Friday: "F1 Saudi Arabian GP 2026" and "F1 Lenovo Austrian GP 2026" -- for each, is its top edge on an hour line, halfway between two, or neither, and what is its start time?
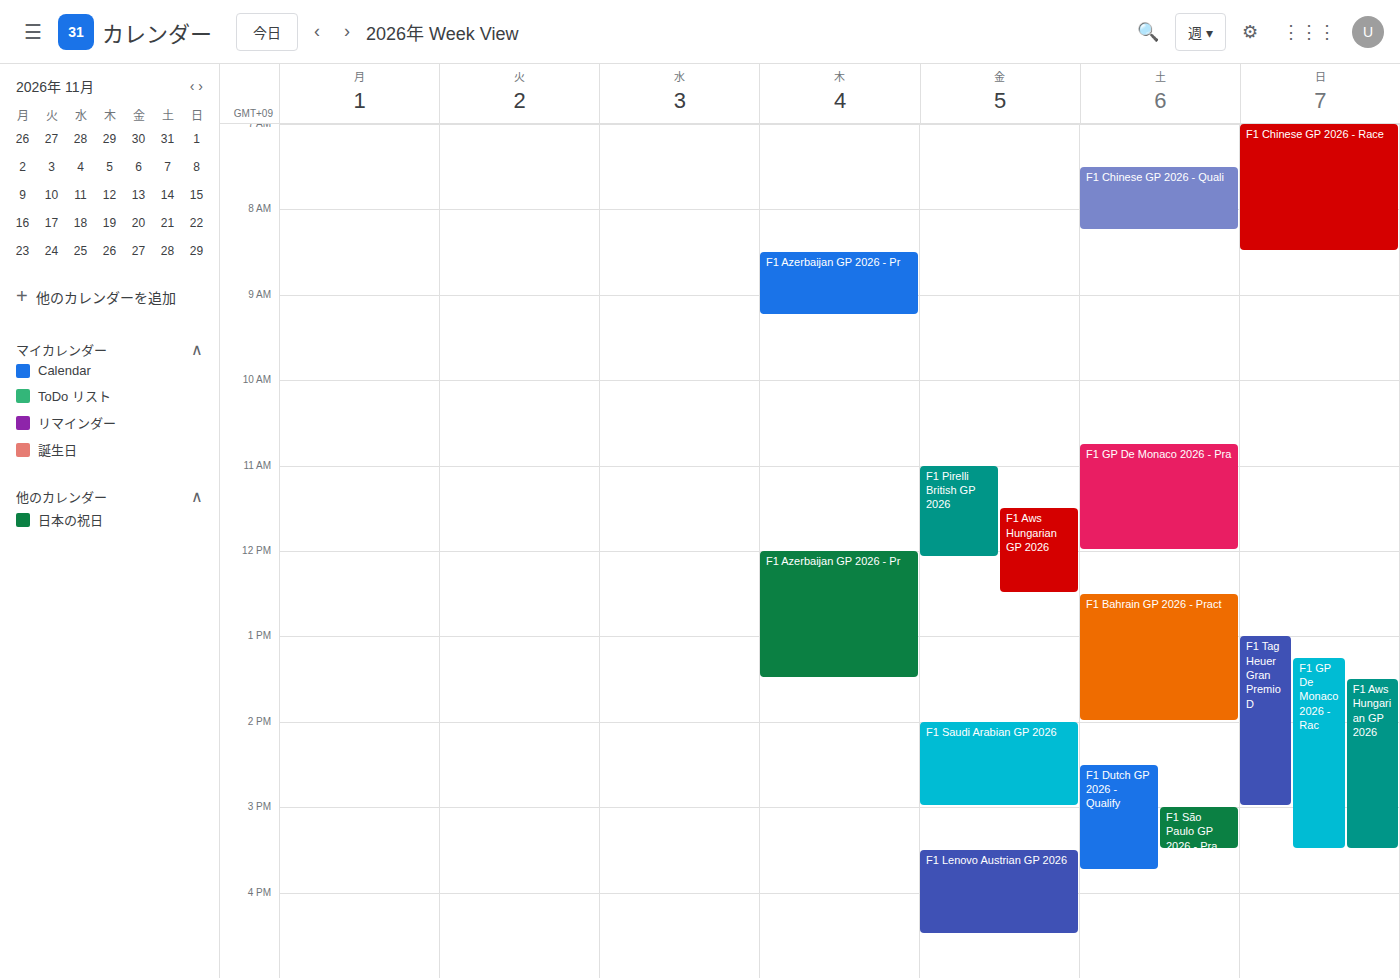
"F1 Saudi Arabian GP 2026": 2:00 PM, exactly on the 2 PM line. "F1 Lenovo Austrian GP 2026": 3:30 PM, halfway between the 3 PM and 4 PM lines.